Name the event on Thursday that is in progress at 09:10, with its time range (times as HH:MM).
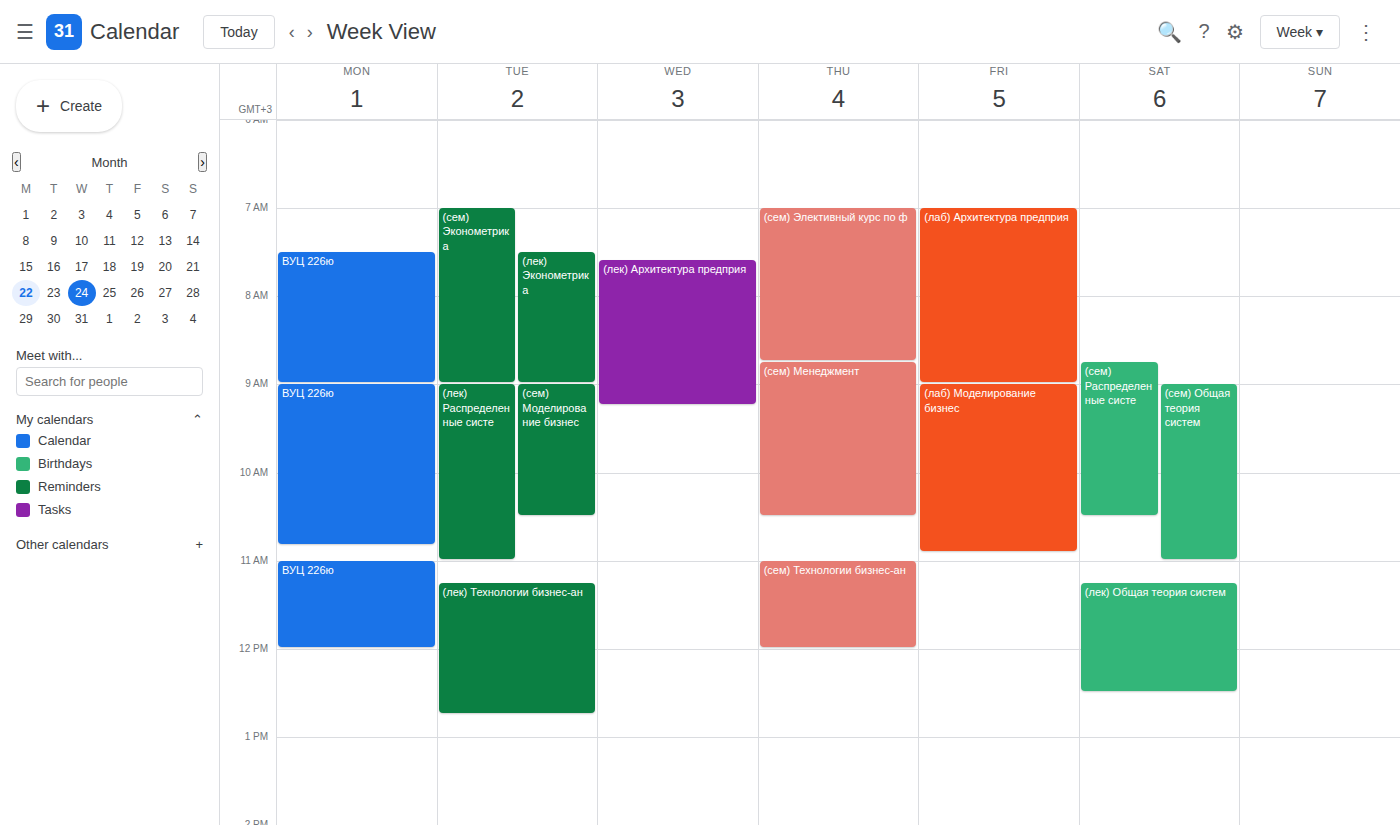
"(сем) Менеджмент", 08:45 to 10:30